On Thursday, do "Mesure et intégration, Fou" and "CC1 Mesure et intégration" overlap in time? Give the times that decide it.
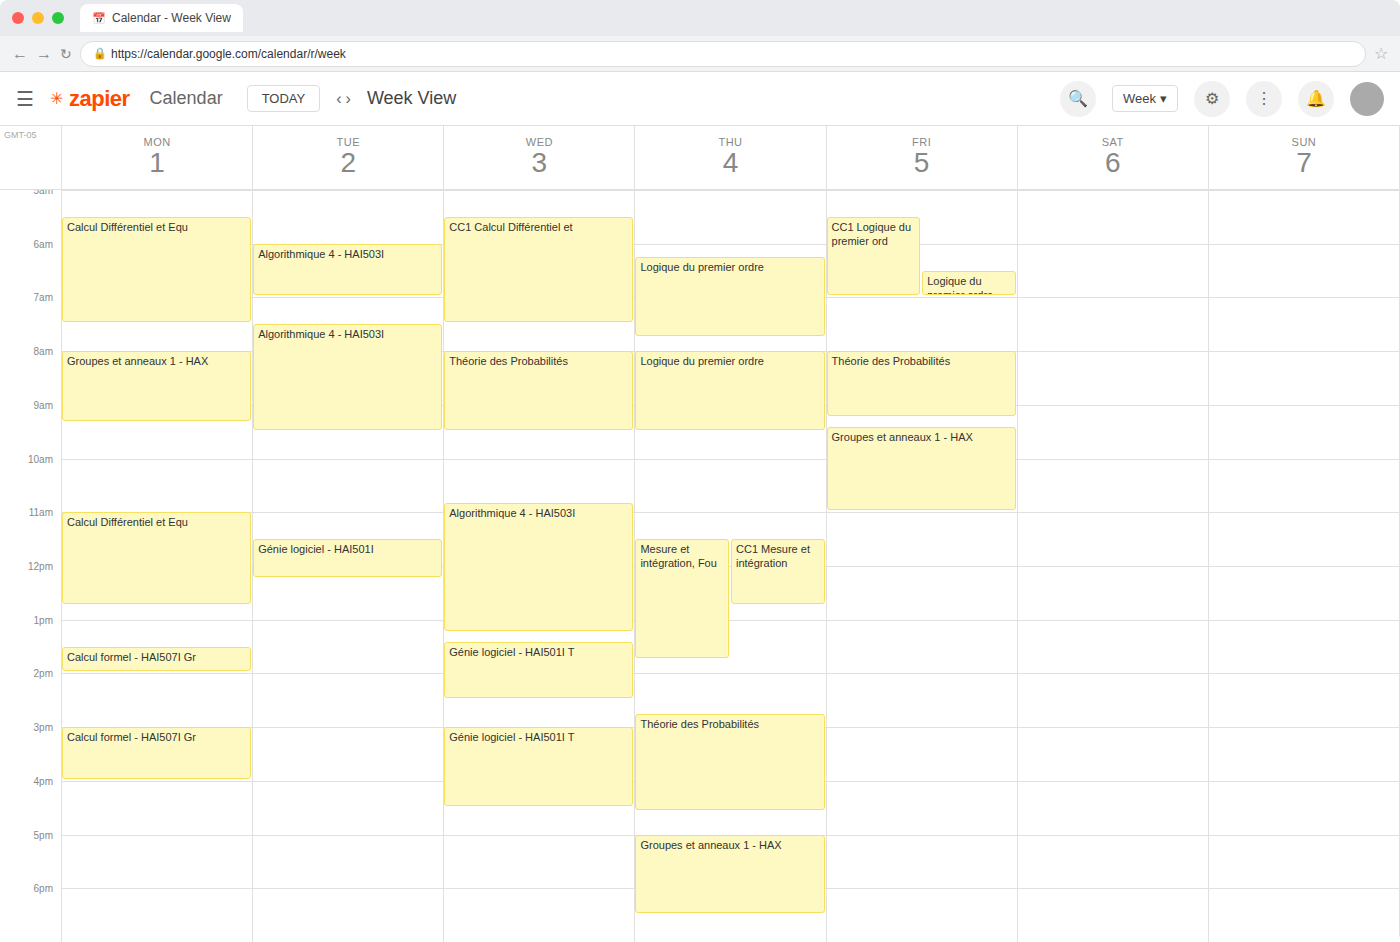
"CC1 Mesure et intégration" runs 11:30 AM to 12:45 PM, inside "Mesure et intégration, Fou" -- they overlap.